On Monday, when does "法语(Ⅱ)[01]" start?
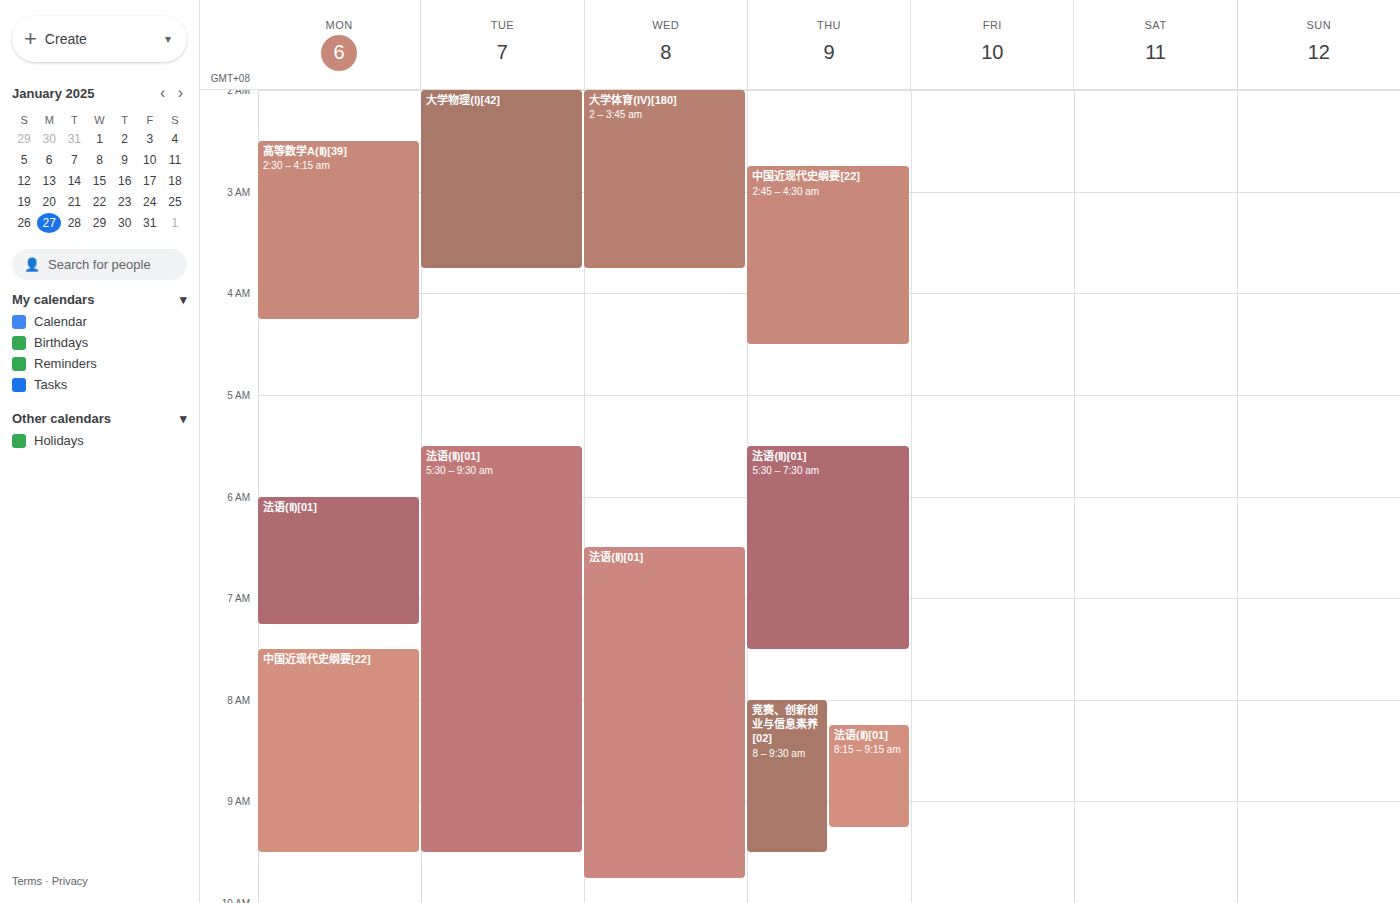
6:00 AM